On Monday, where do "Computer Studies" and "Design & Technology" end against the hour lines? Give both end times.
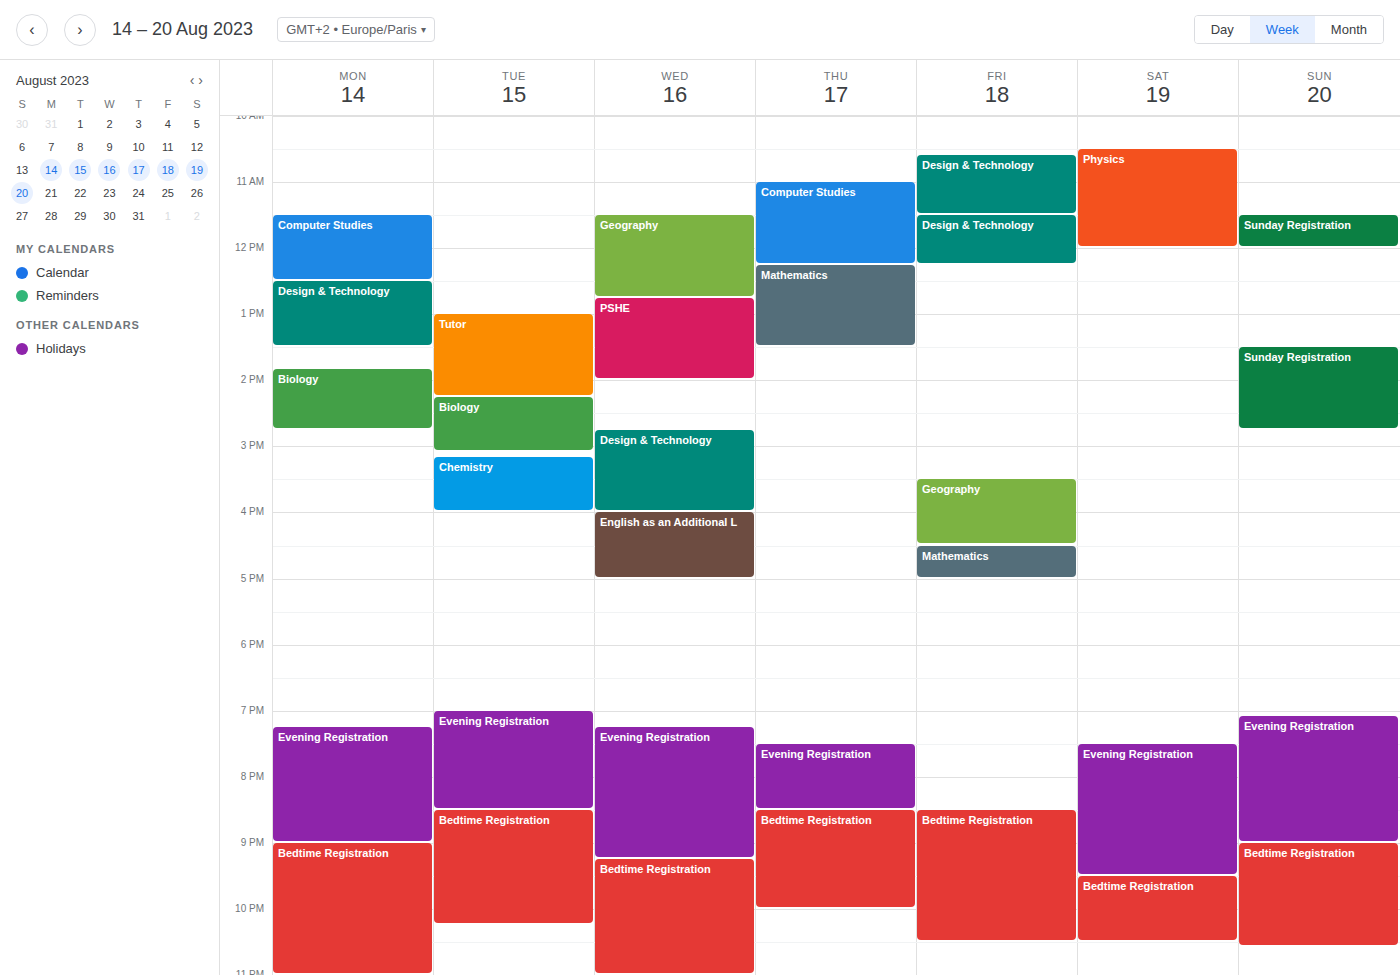
"Computer Studies": 12:30 PM, halfway between the 12 PM and 1 PM lines. "Design & Technology": 1:30 PM, halfway between the 1 PM and 2 PM lines.